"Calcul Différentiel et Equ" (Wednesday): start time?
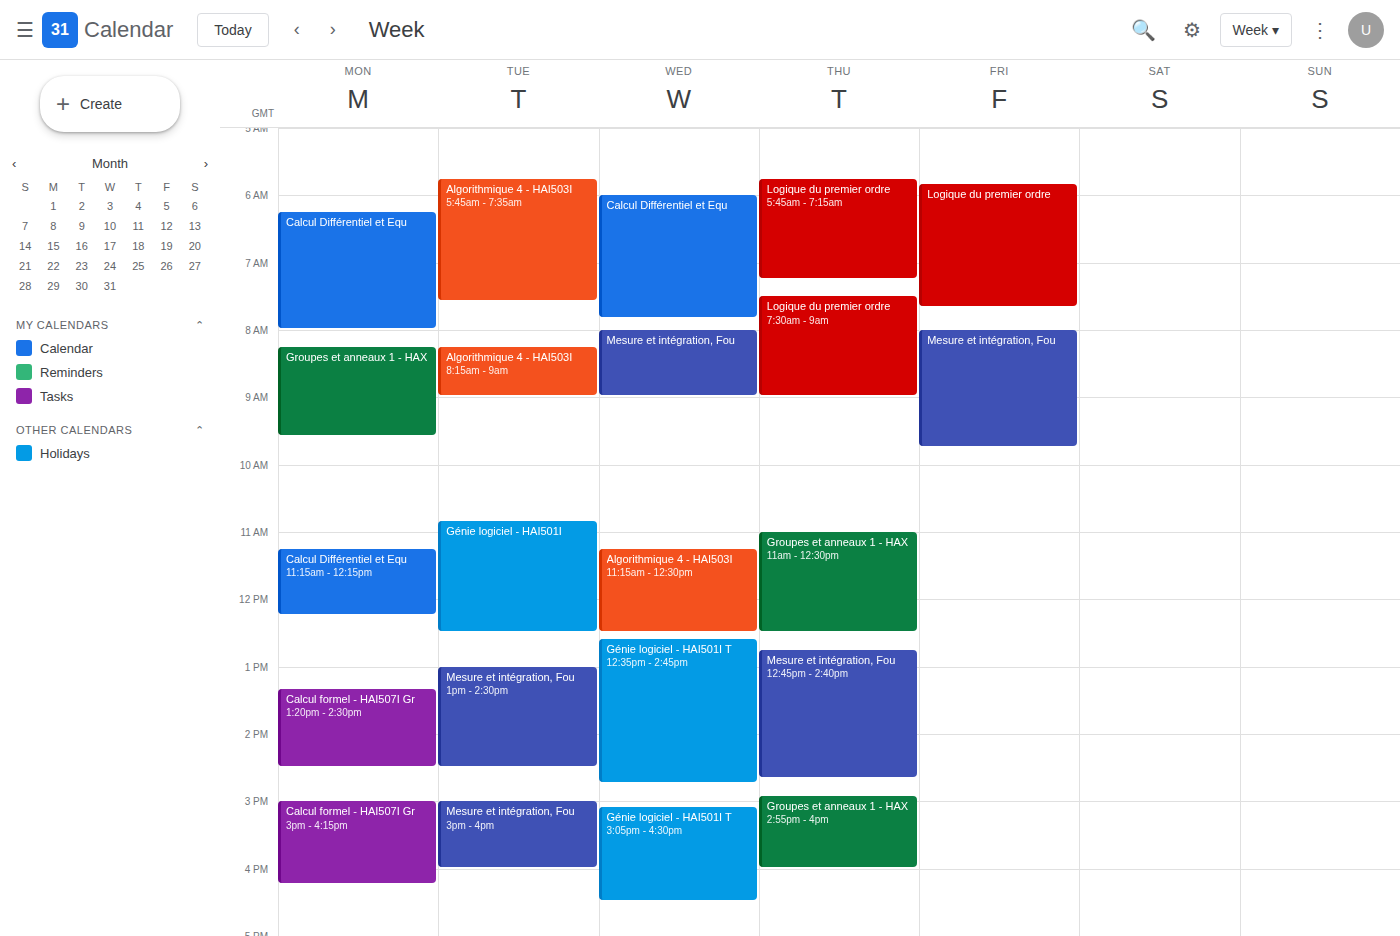
6:00 AM